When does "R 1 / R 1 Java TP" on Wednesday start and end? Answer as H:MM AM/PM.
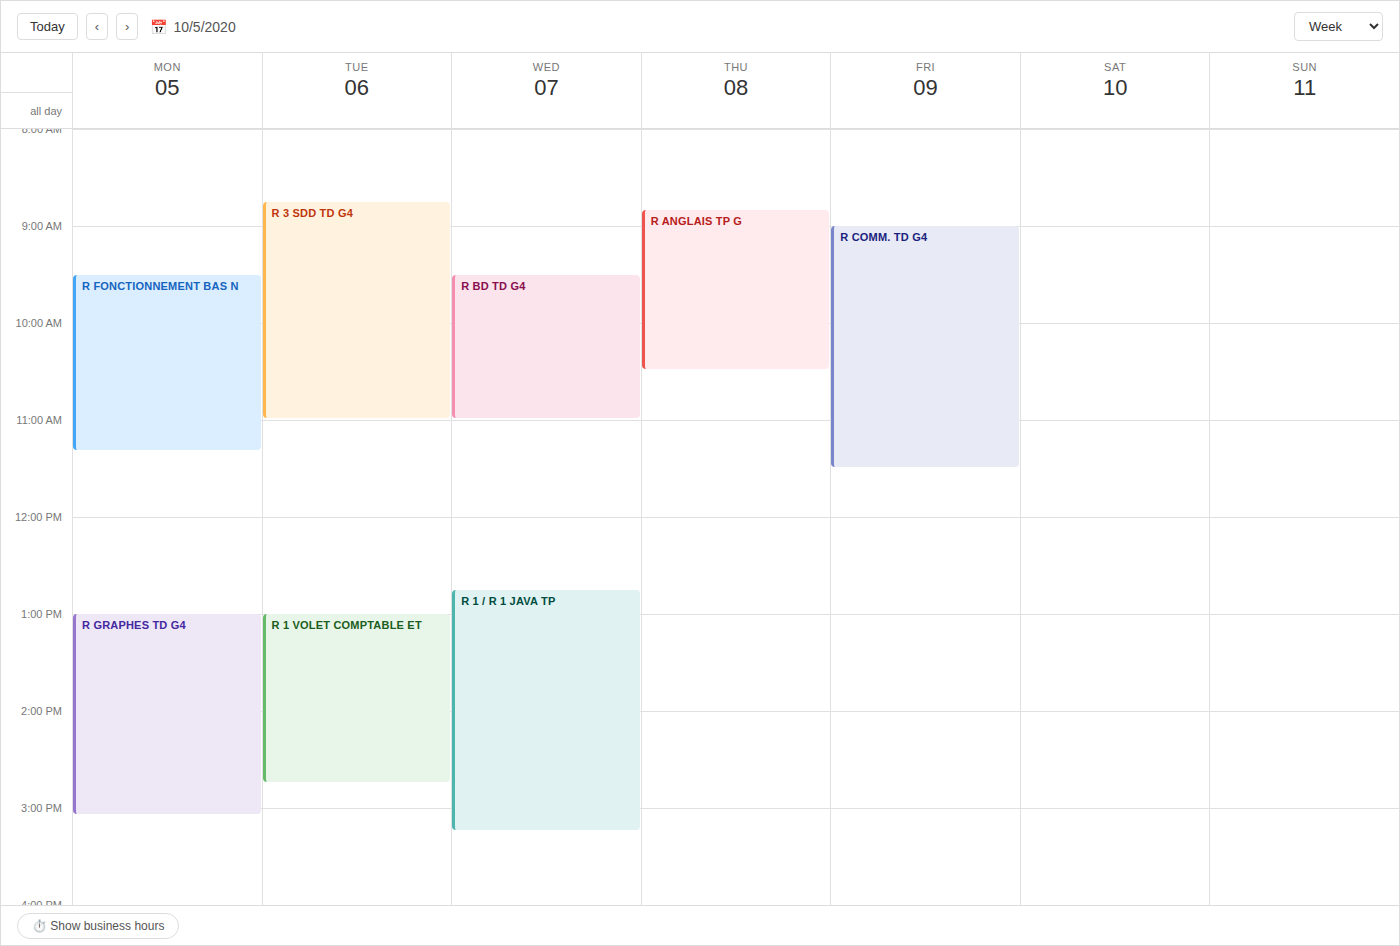
12:45 PM to 3:15 PM